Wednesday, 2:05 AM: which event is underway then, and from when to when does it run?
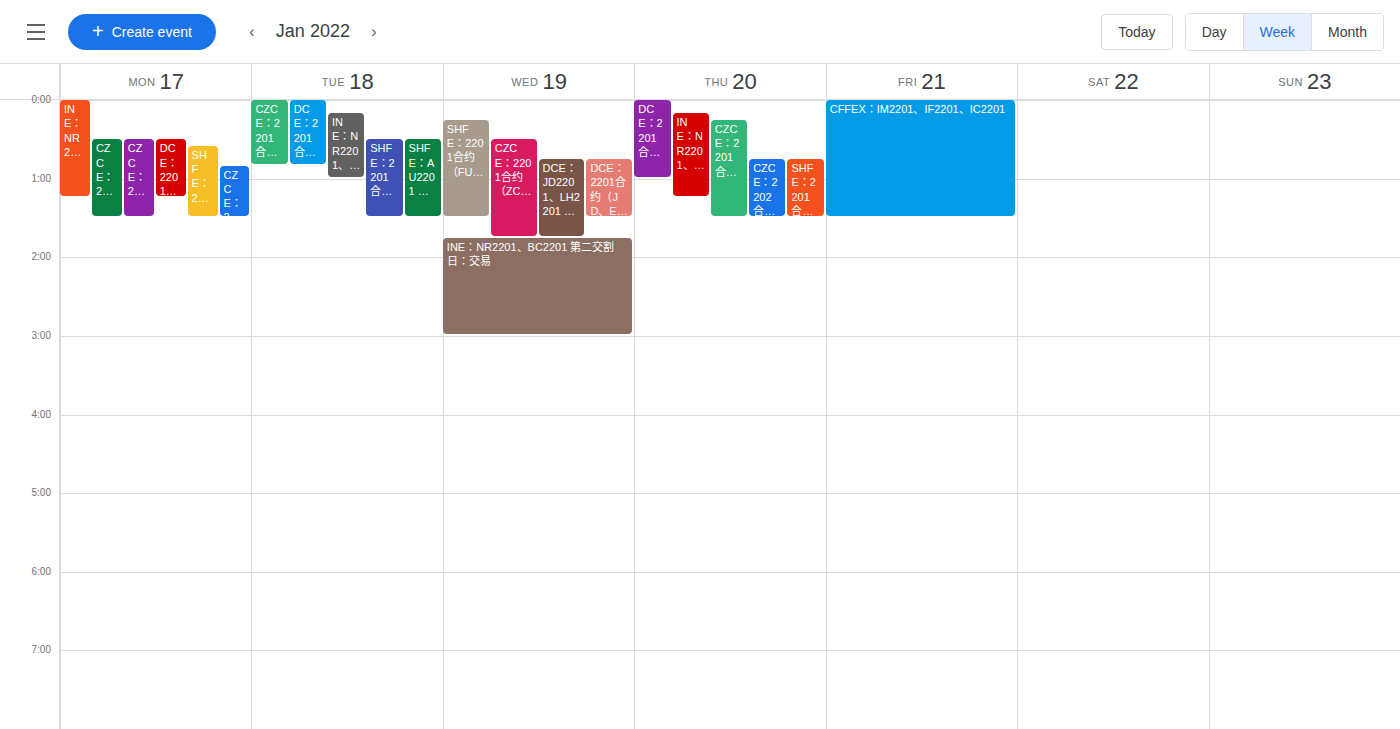
"INE：NR2201、BC2201 第二交割日：交易", 1:45 AM to 3:00 AM